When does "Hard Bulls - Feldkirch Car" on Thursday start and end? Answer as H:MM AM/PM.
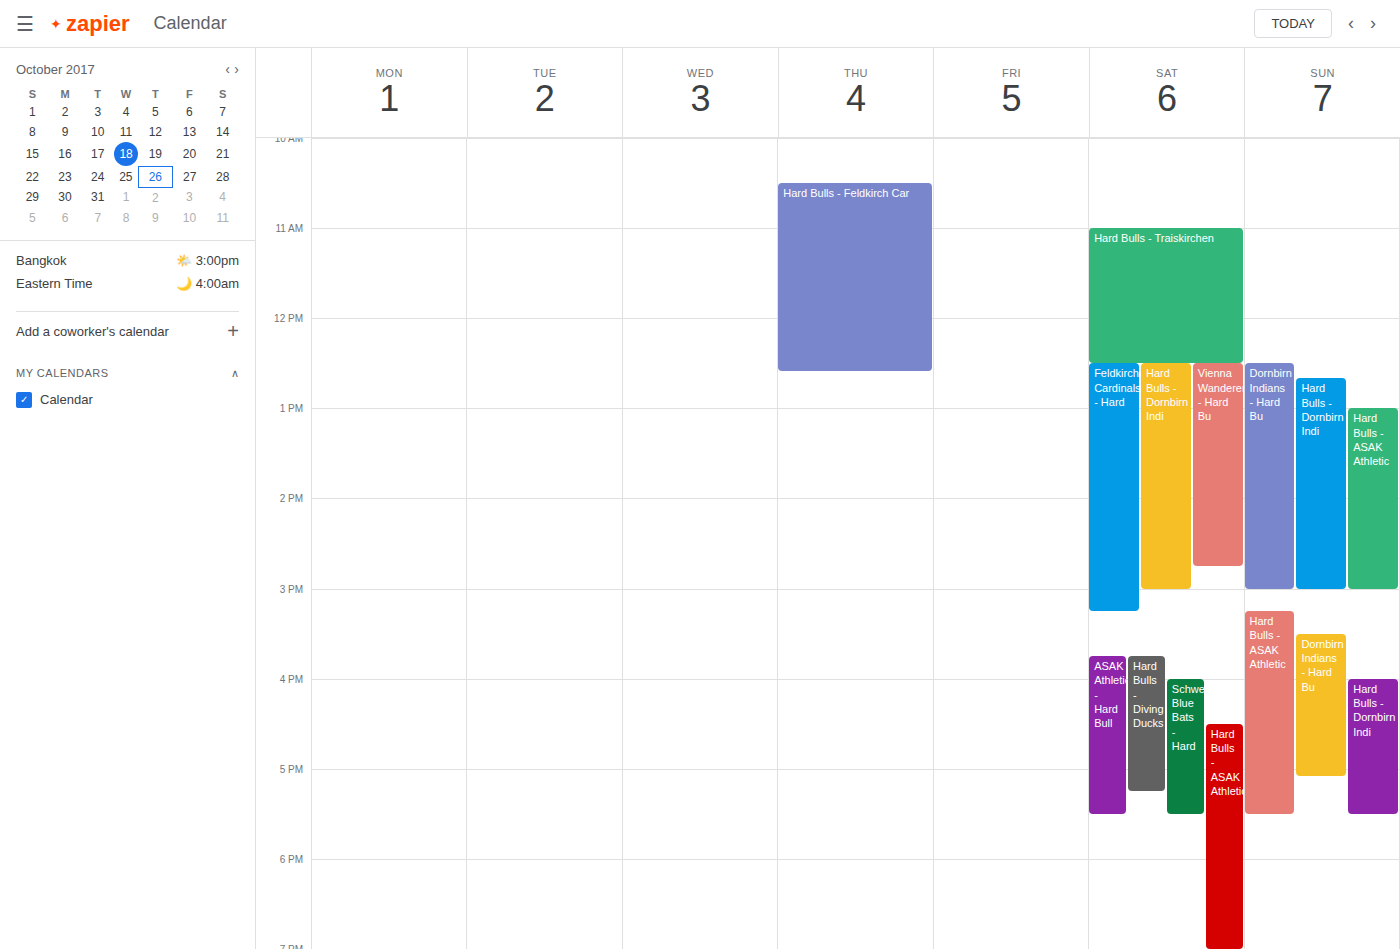
10:30 AM to 12:35 PM